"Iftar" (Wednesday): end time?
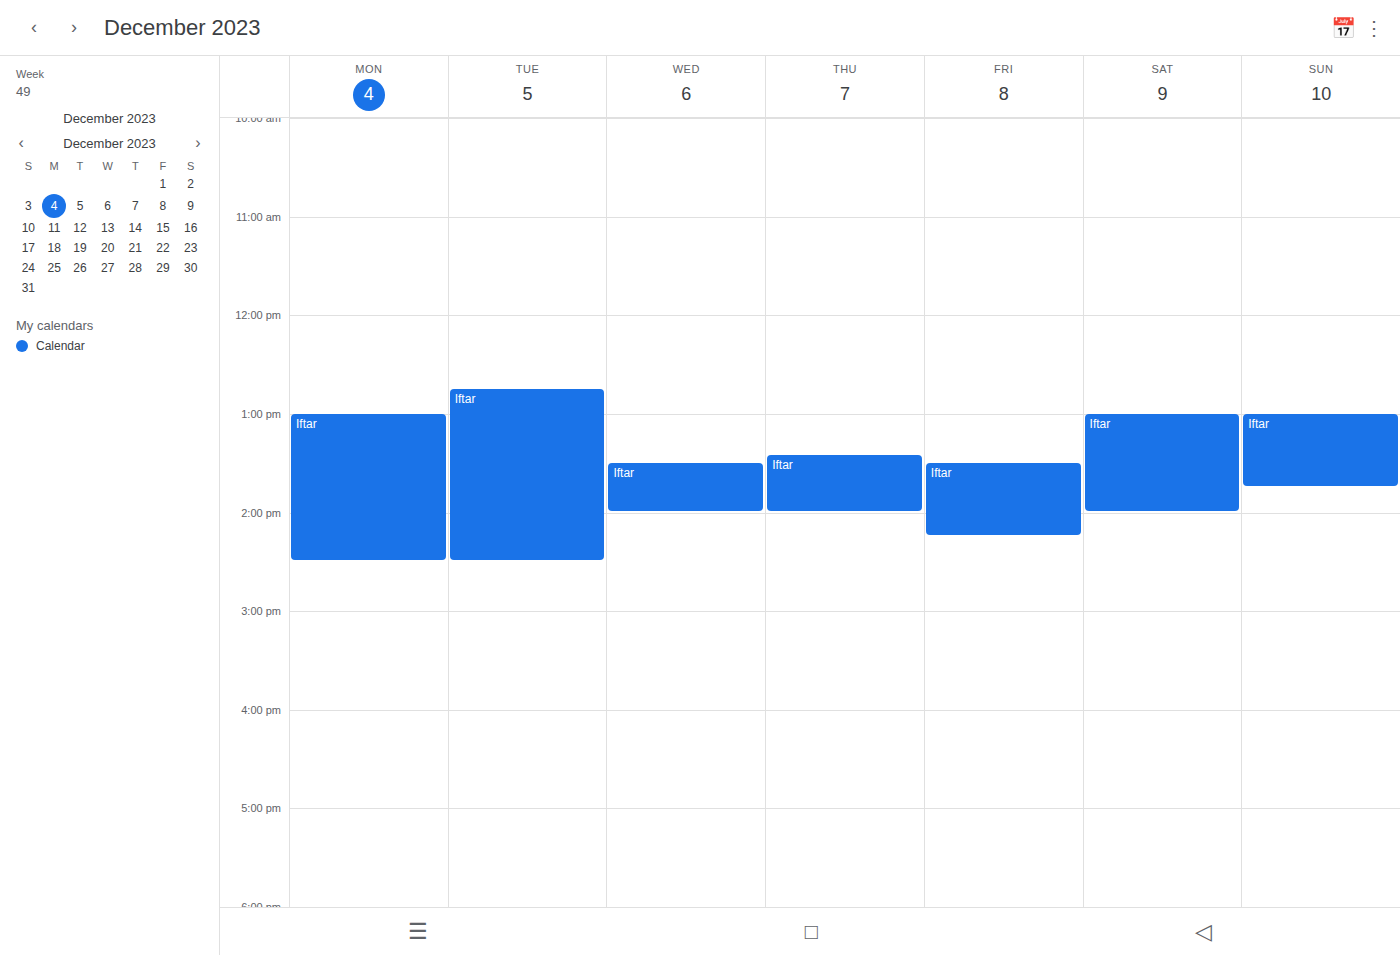
2:00 PM